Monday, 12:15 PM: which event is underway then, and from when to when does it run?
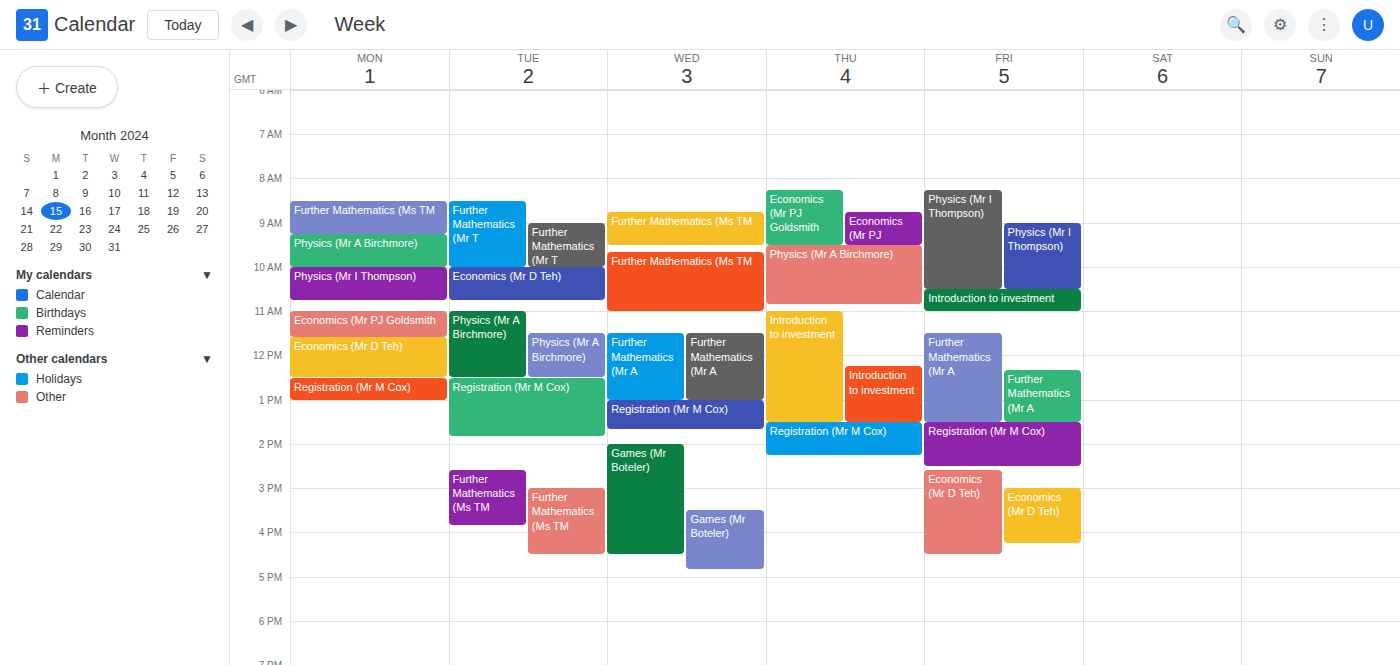
"Economics (Mr D Teh)", 11:35 AM to 12:30 PM